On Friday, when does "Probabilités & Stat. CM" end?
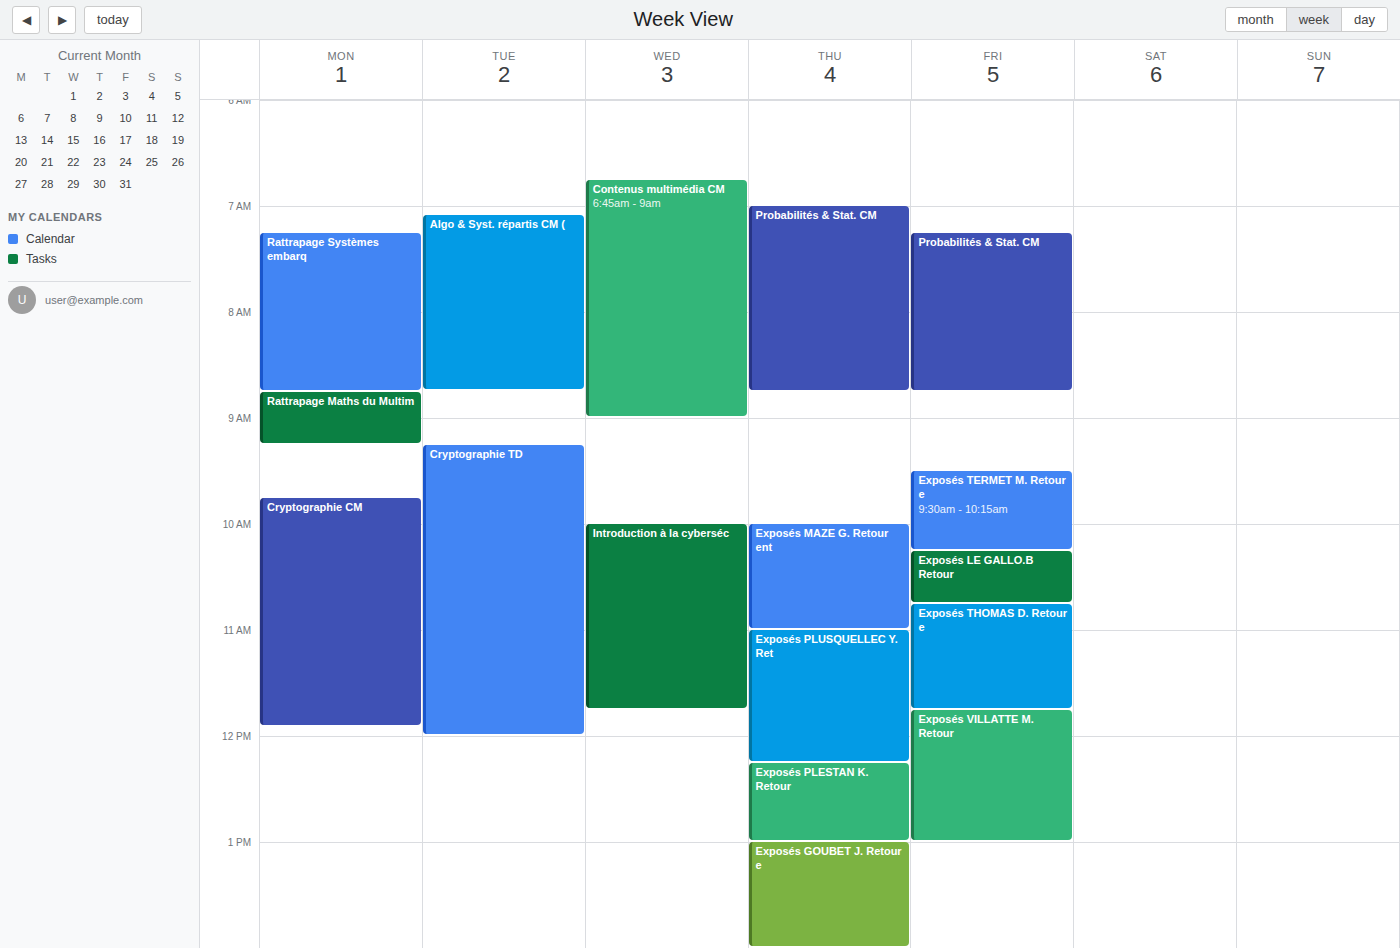
8:45 AM